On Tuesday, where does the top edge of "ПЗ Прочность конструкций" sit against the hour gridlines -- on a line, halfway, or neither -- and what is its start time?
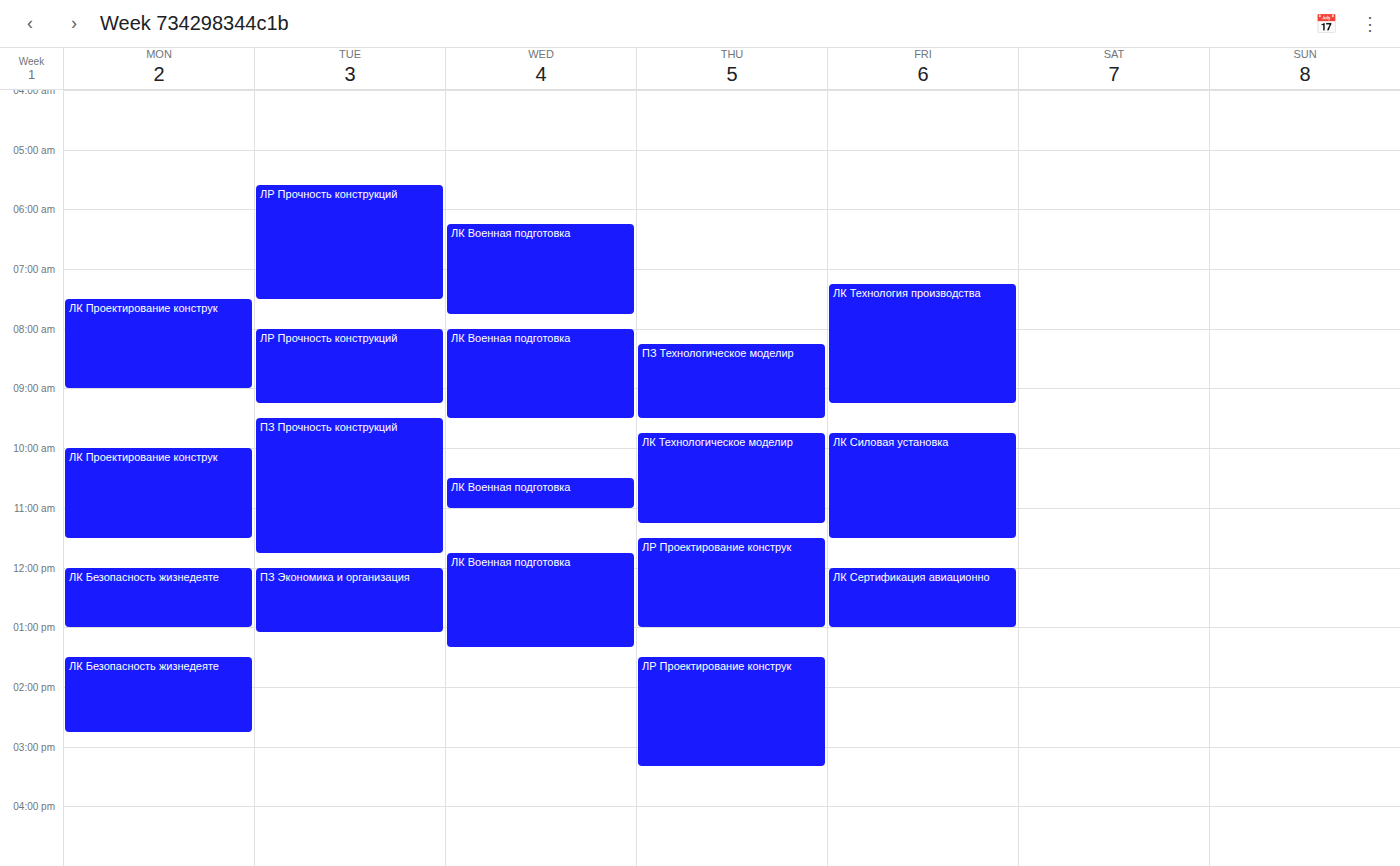
9:30 AM -- halfway between the 9 AM and 10 AM lines.